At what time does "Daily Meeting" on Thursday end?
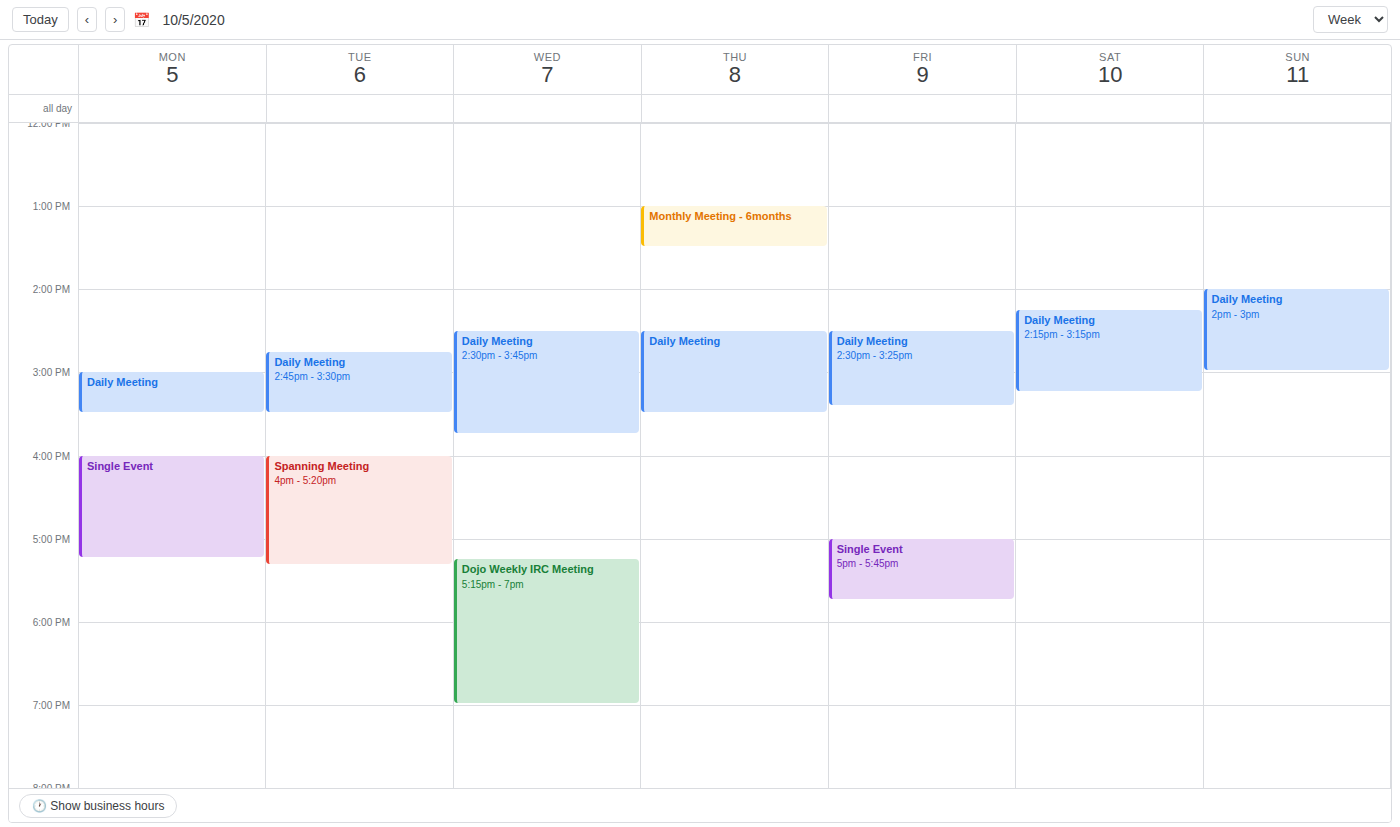
3:30 PM